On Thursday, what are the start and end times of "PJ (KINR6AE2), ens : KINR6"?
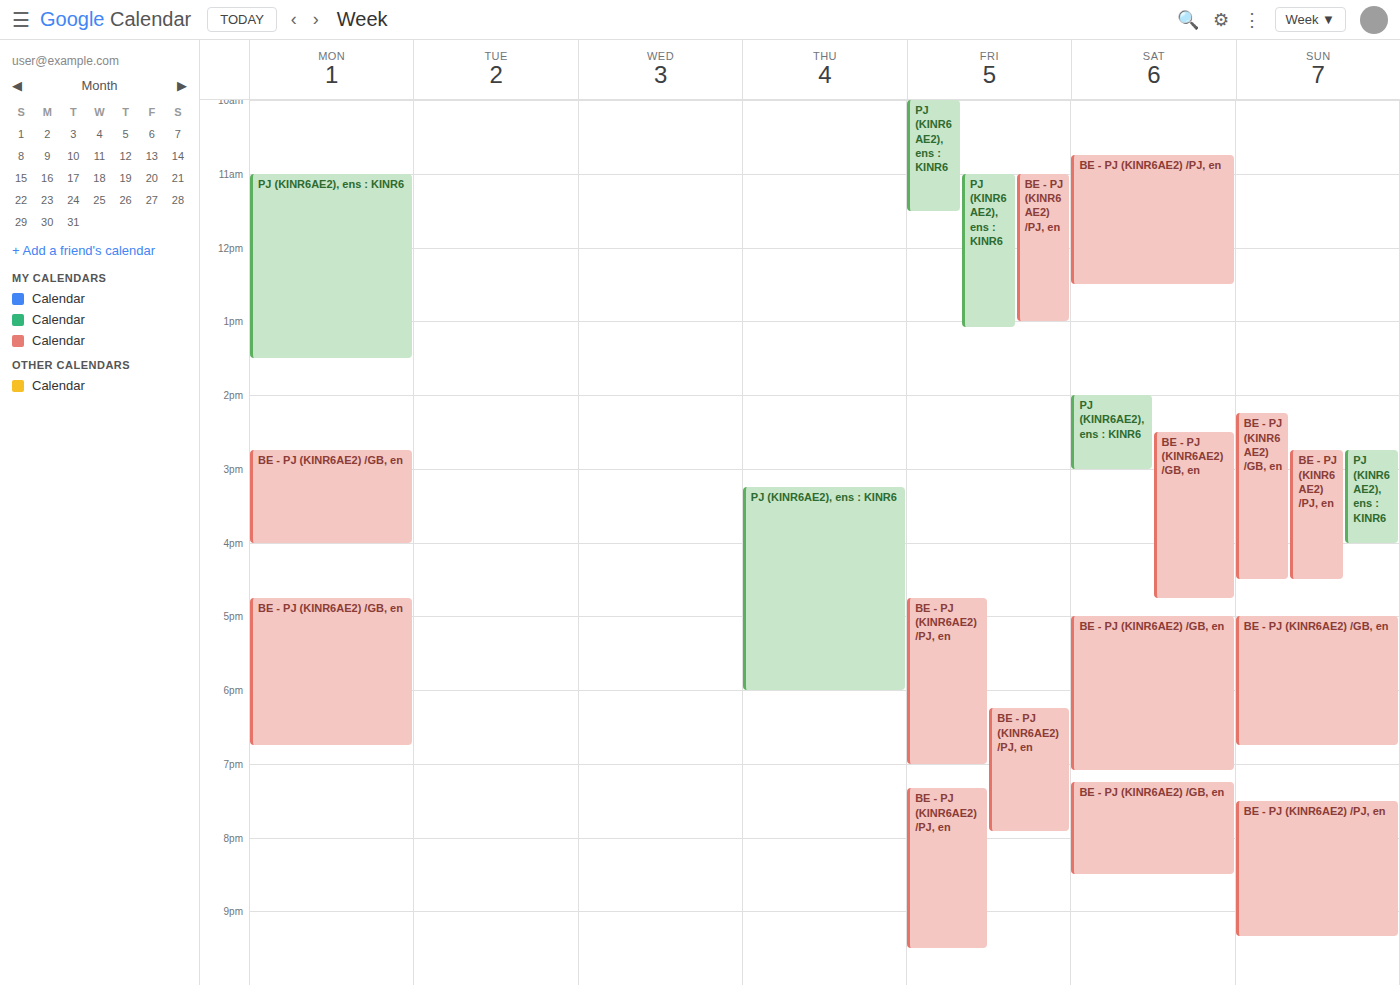
3:15 PM to 6:00 PM